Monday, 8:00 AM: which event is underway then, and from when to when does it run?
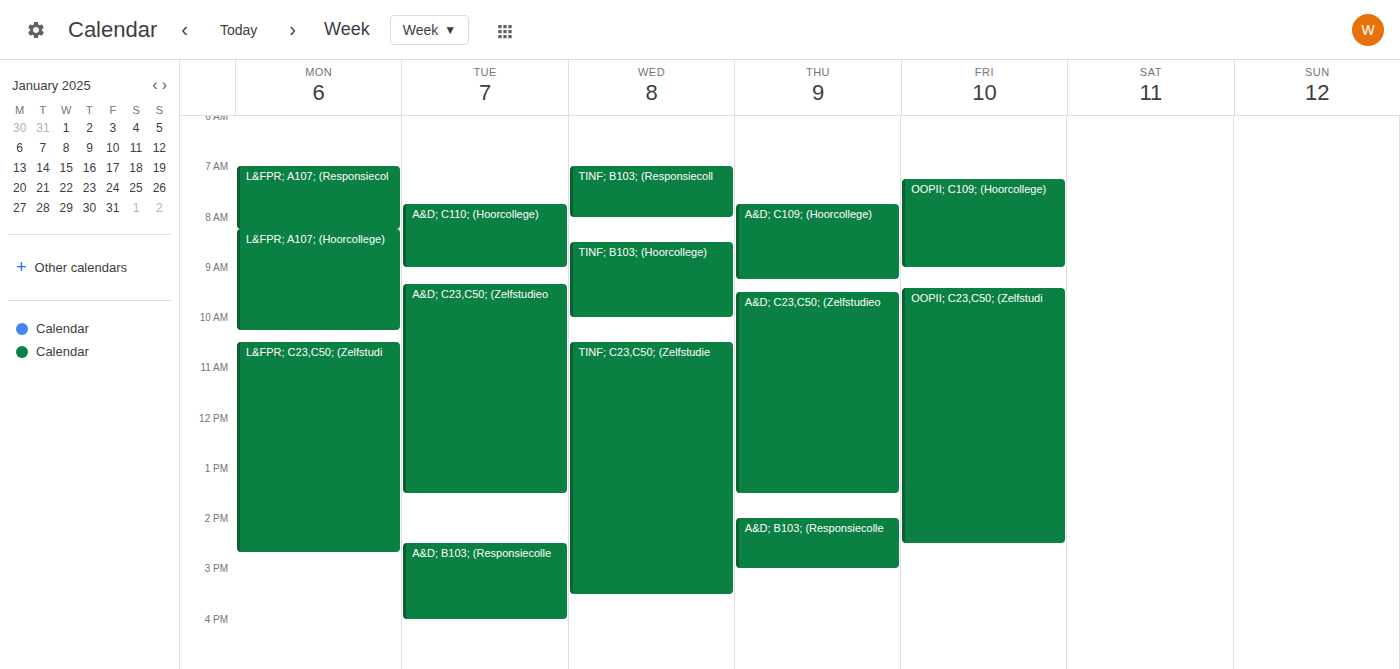
"L&FPR; A107; (Responsiecol", 7:00 AM to 8:15 AM